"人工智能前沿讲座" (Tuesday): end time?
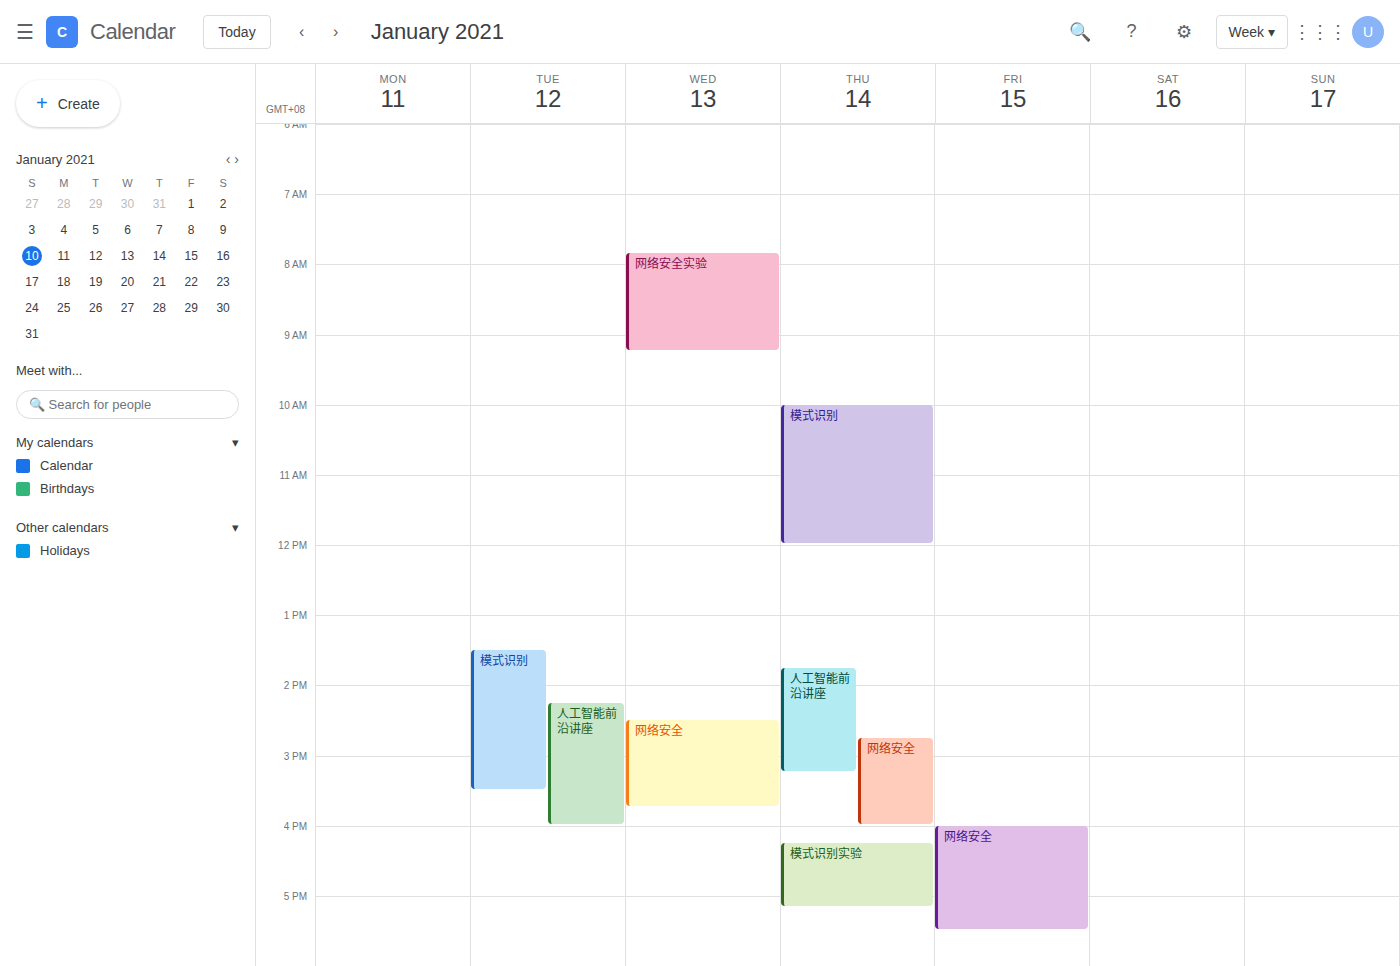
16:00